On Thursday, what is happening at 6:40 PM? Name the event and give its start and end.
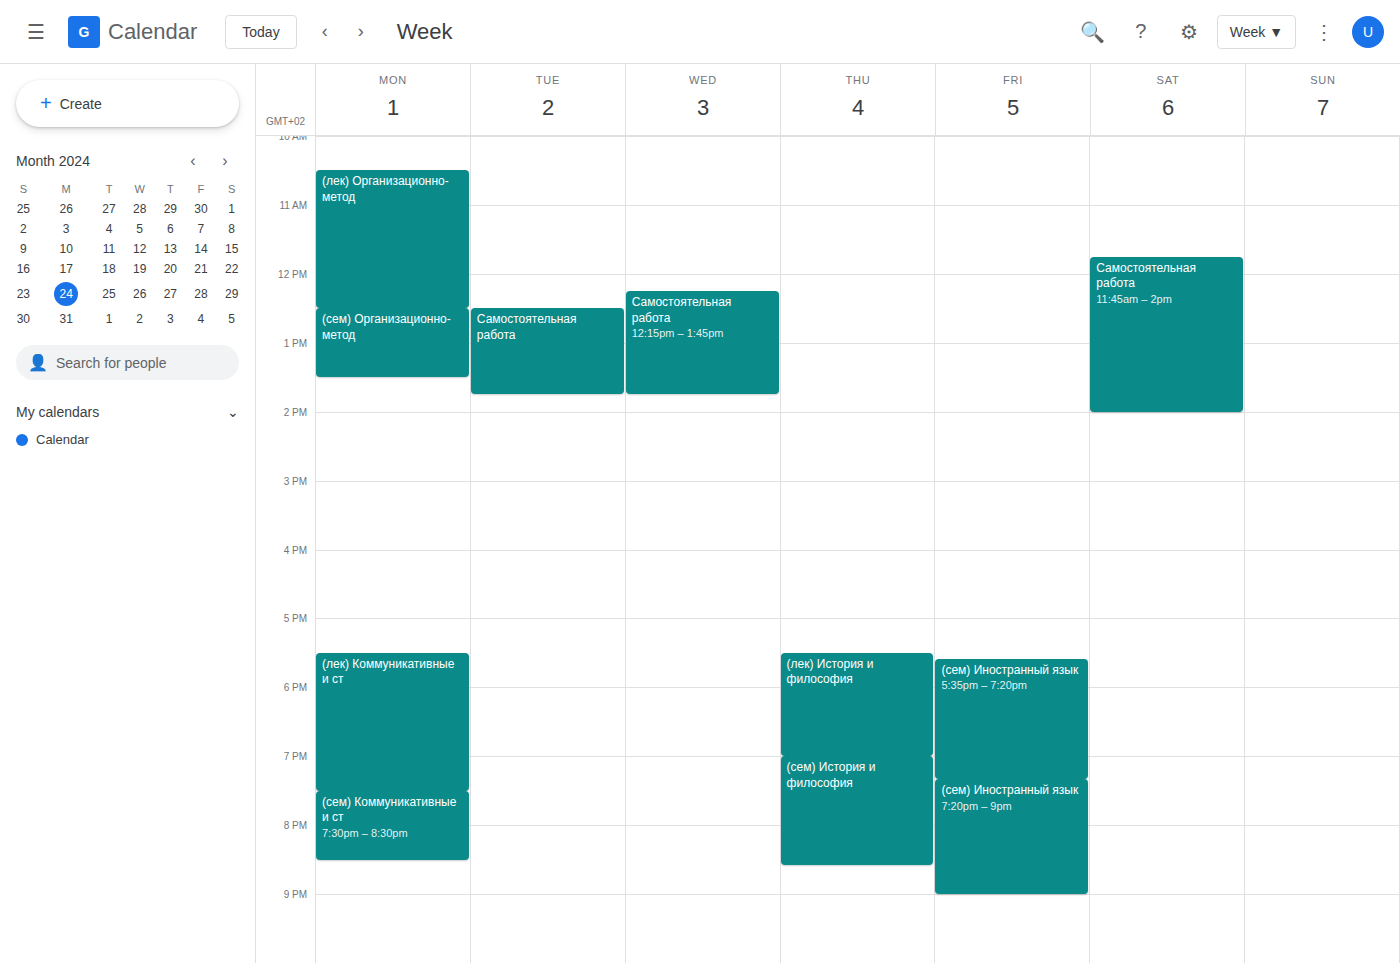
"(лек) История и философия", 5:30 PM to 7:00 PM